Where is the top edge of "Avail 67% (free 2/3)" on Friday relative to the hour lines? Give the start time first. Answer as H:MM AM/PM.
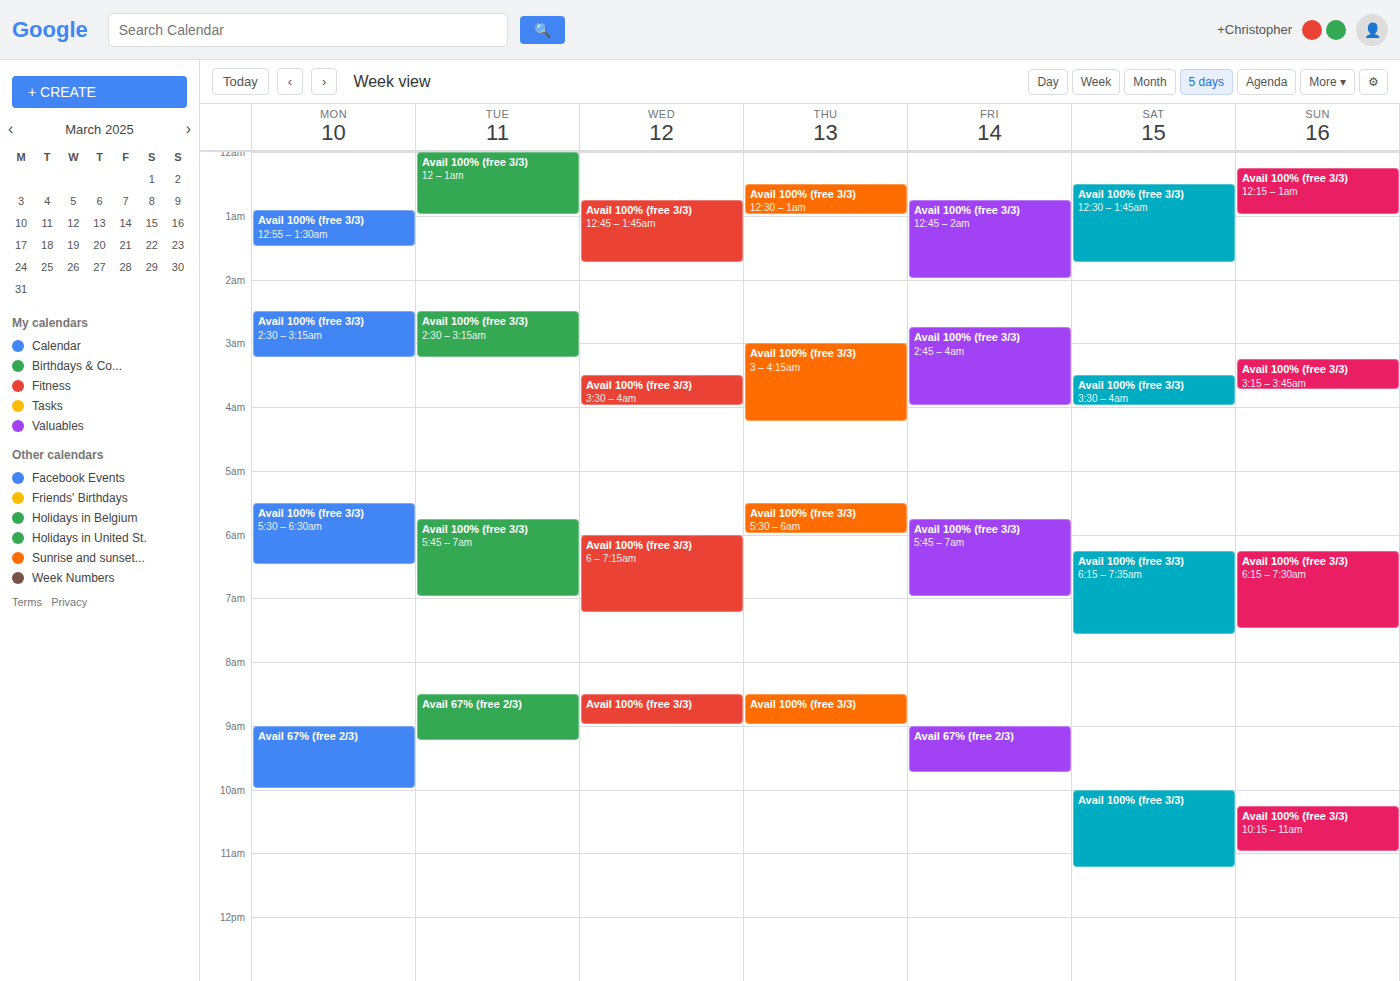
9:00 AM -- exactly on the 9 AM line.